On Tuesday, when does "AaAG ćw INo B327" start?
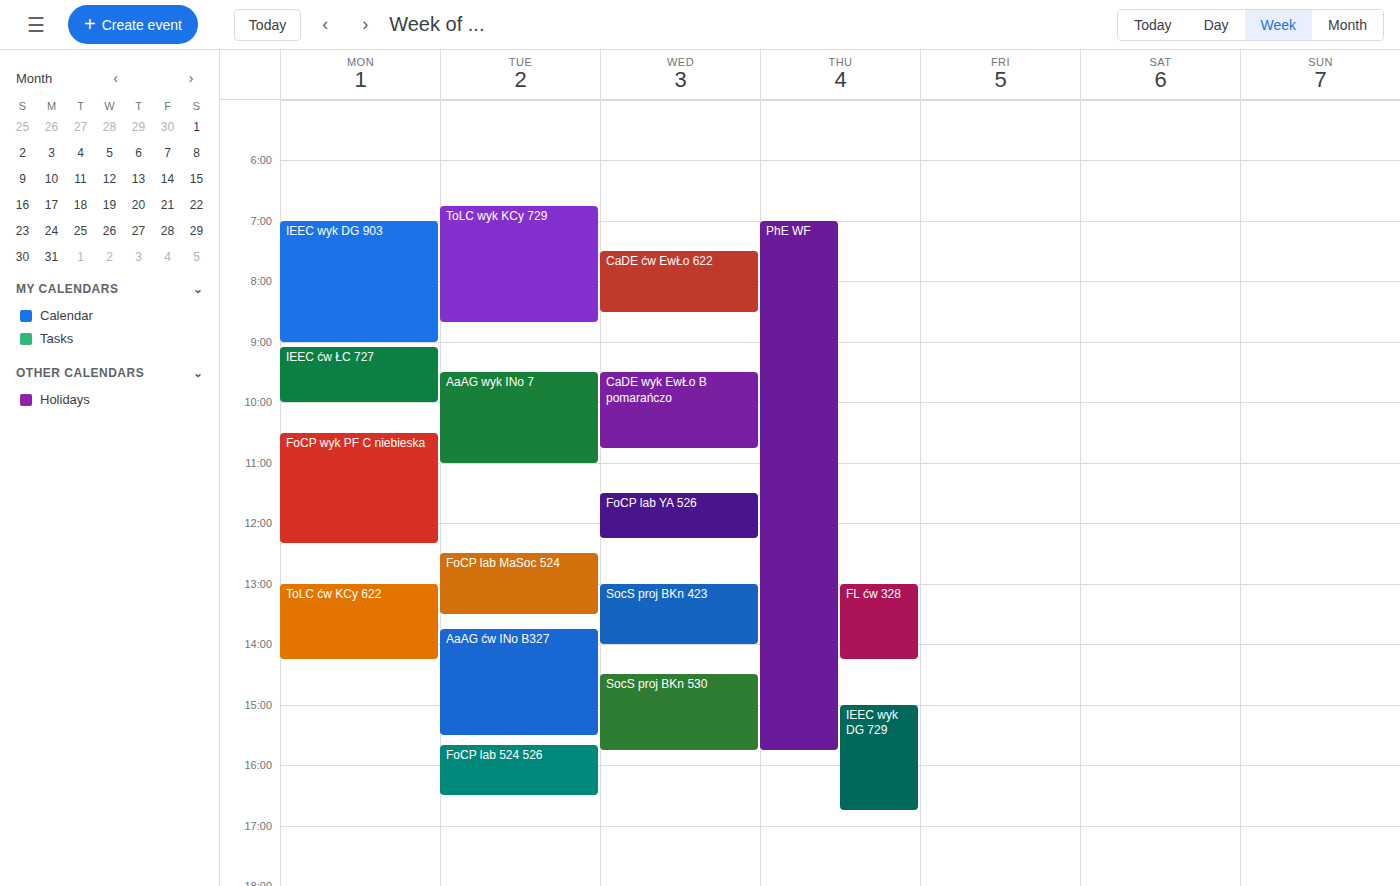
1:45 PM